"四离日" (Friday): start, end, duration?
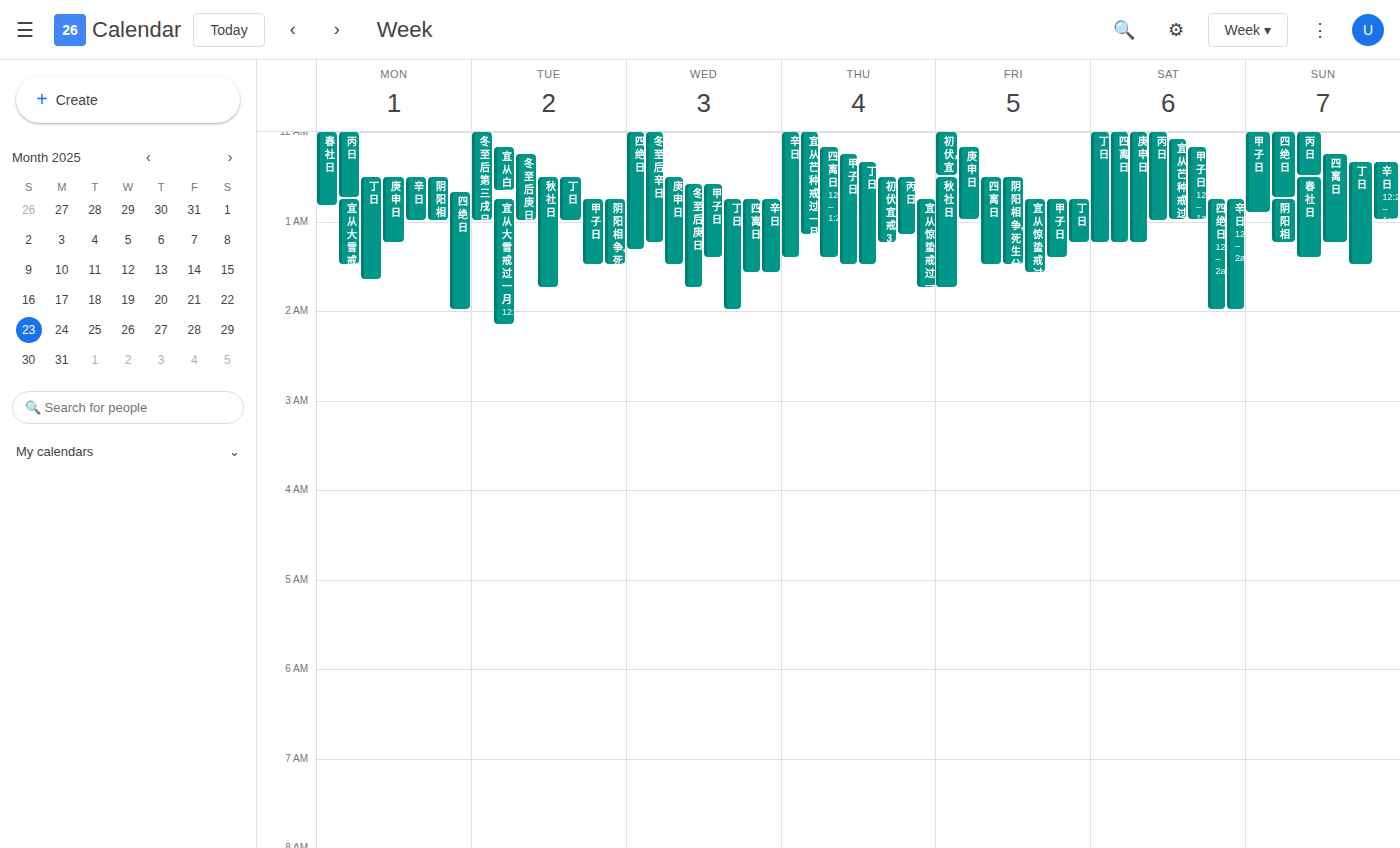
12:30 AM to 1:30 AM, 1 hour